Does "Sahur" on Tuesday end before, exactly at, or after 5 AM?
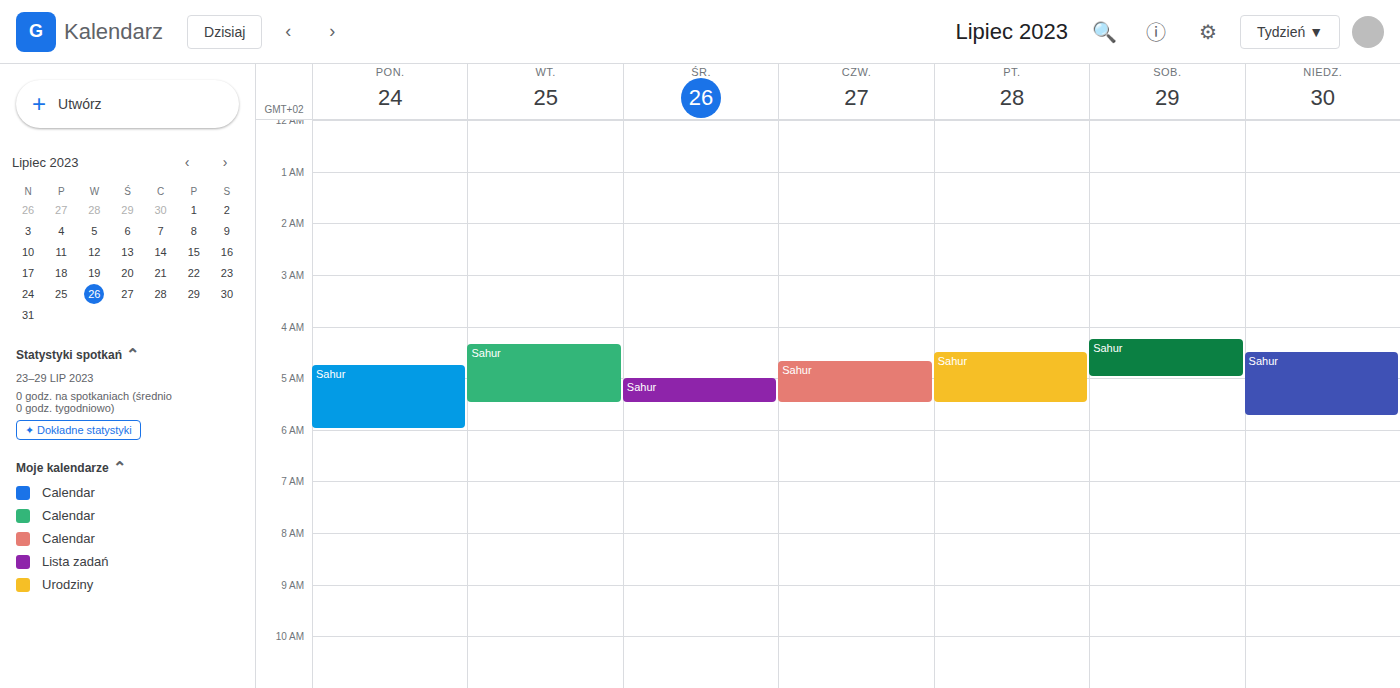
5:30 AM -- after 5 AM, 30 minutes below the 5 AM line.